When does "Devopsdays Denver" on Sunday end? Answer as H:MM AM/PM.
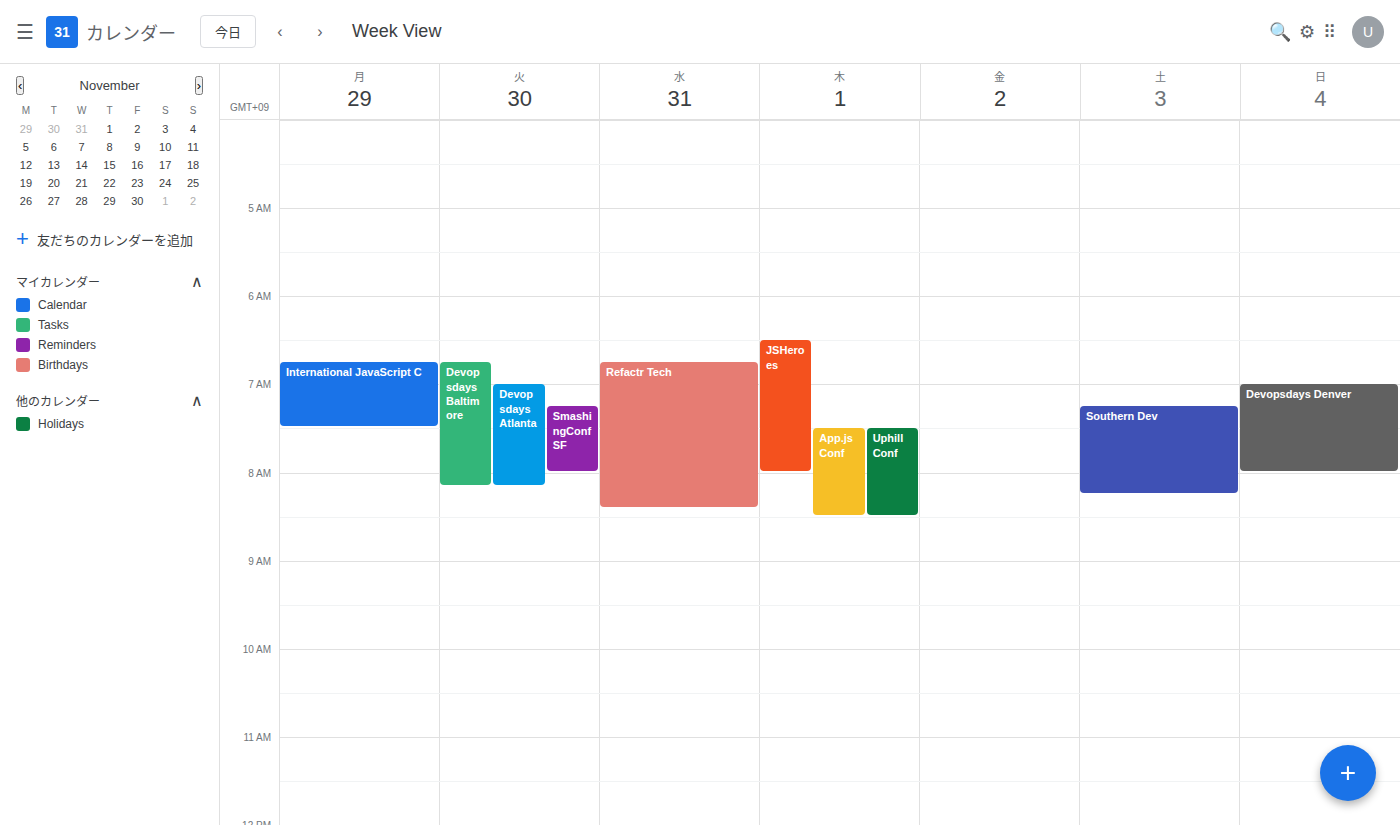
8:00 AM